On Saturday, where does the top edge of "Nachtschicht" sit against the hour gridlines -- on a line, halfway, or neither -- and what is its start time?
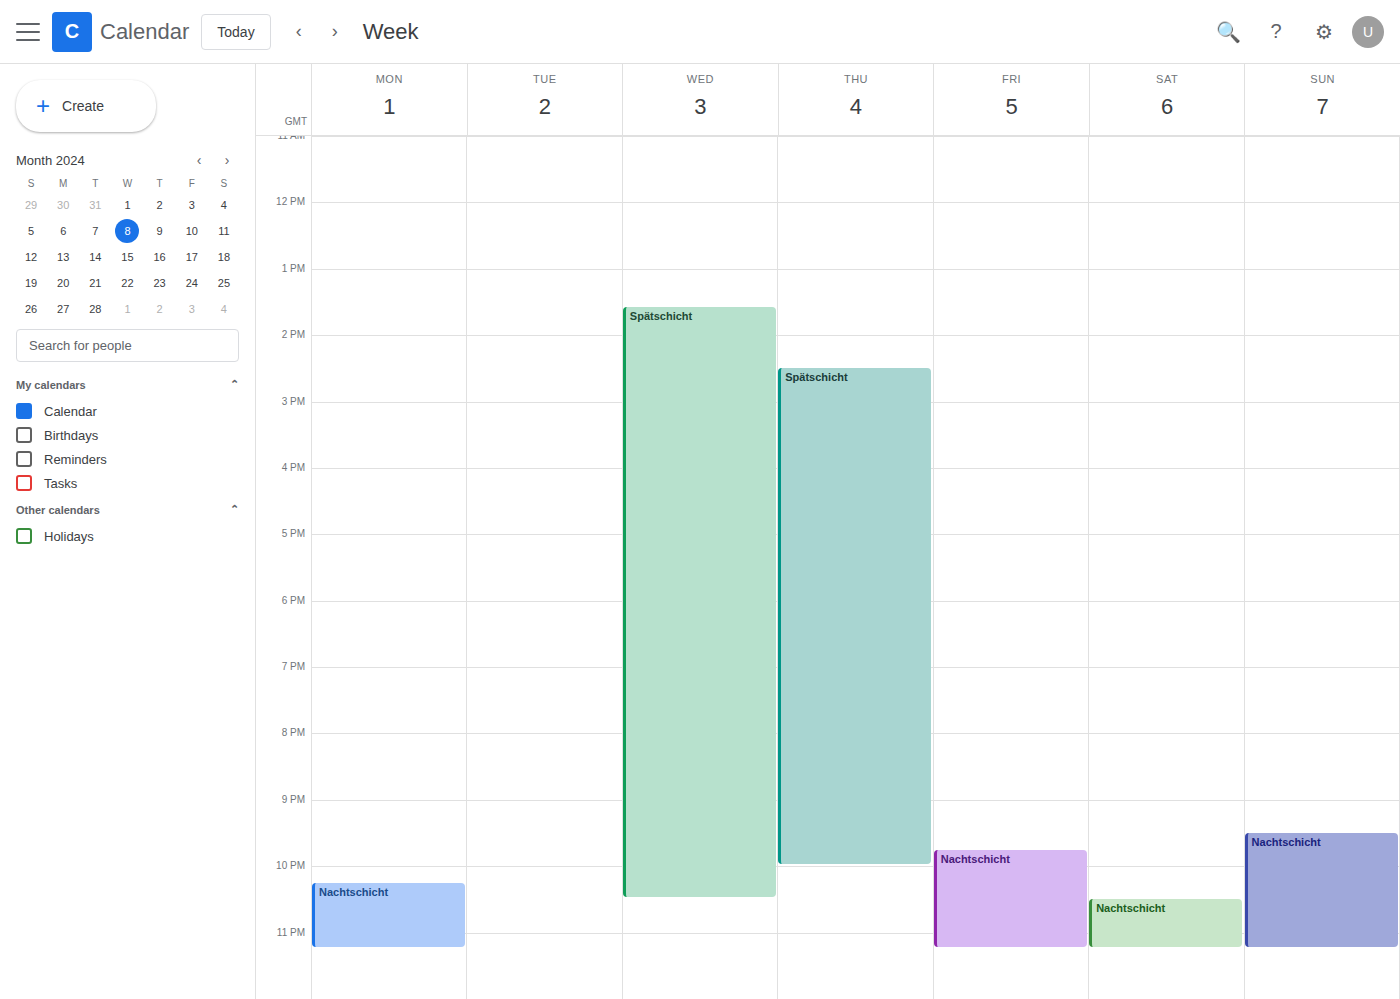
10:30 PM -- halfway between the 10 PM and 11 PM lines.